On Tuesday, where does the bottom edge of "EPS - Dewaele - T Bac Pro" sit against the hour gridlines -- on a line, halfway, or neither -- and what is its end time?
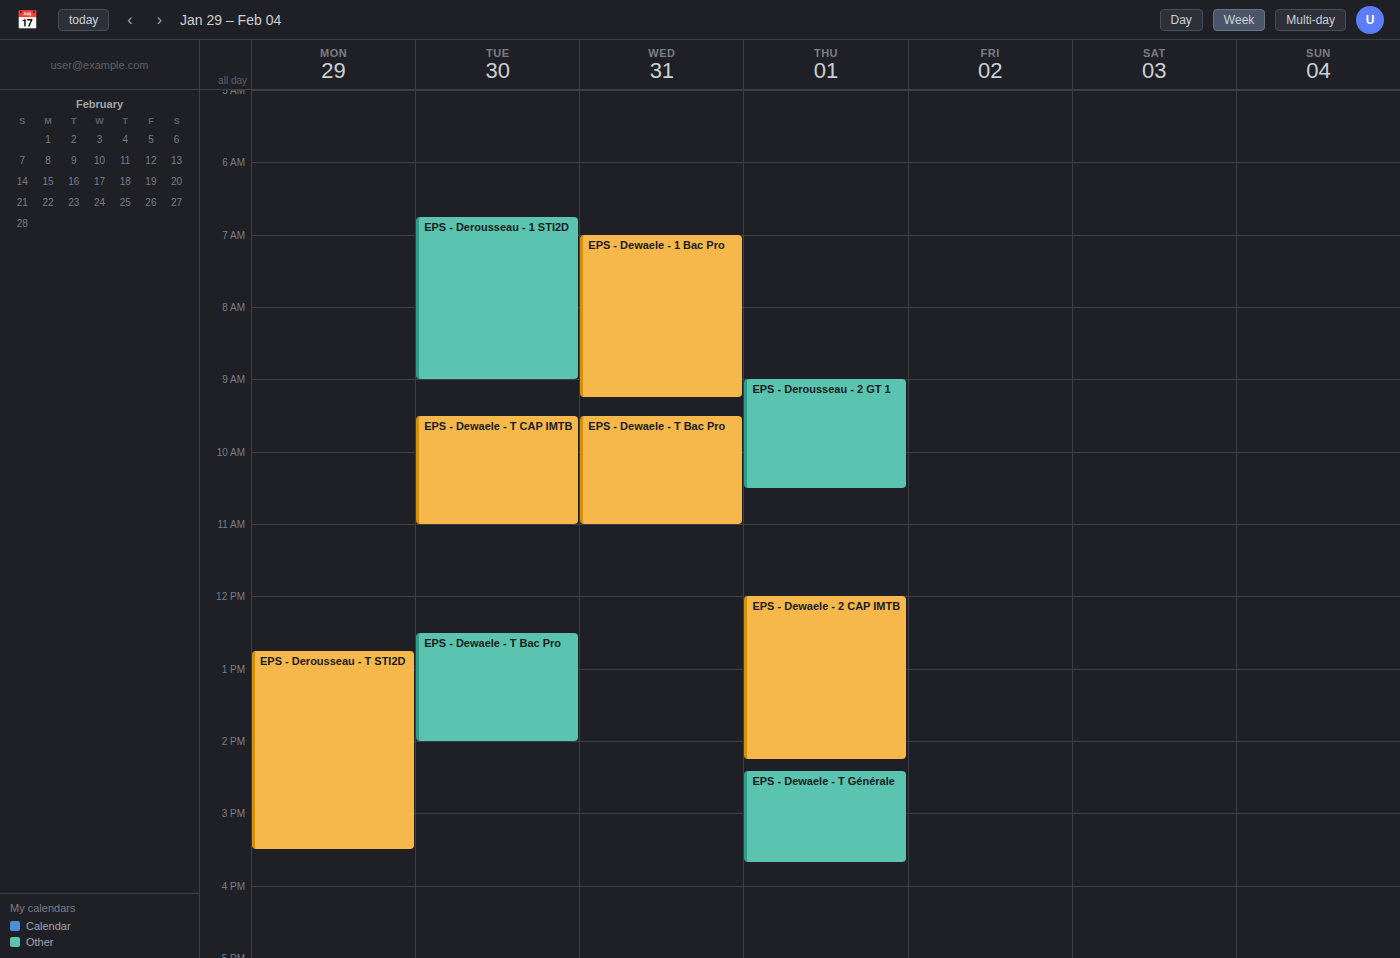
2:00 PM -- exactly on the 2 PM line.